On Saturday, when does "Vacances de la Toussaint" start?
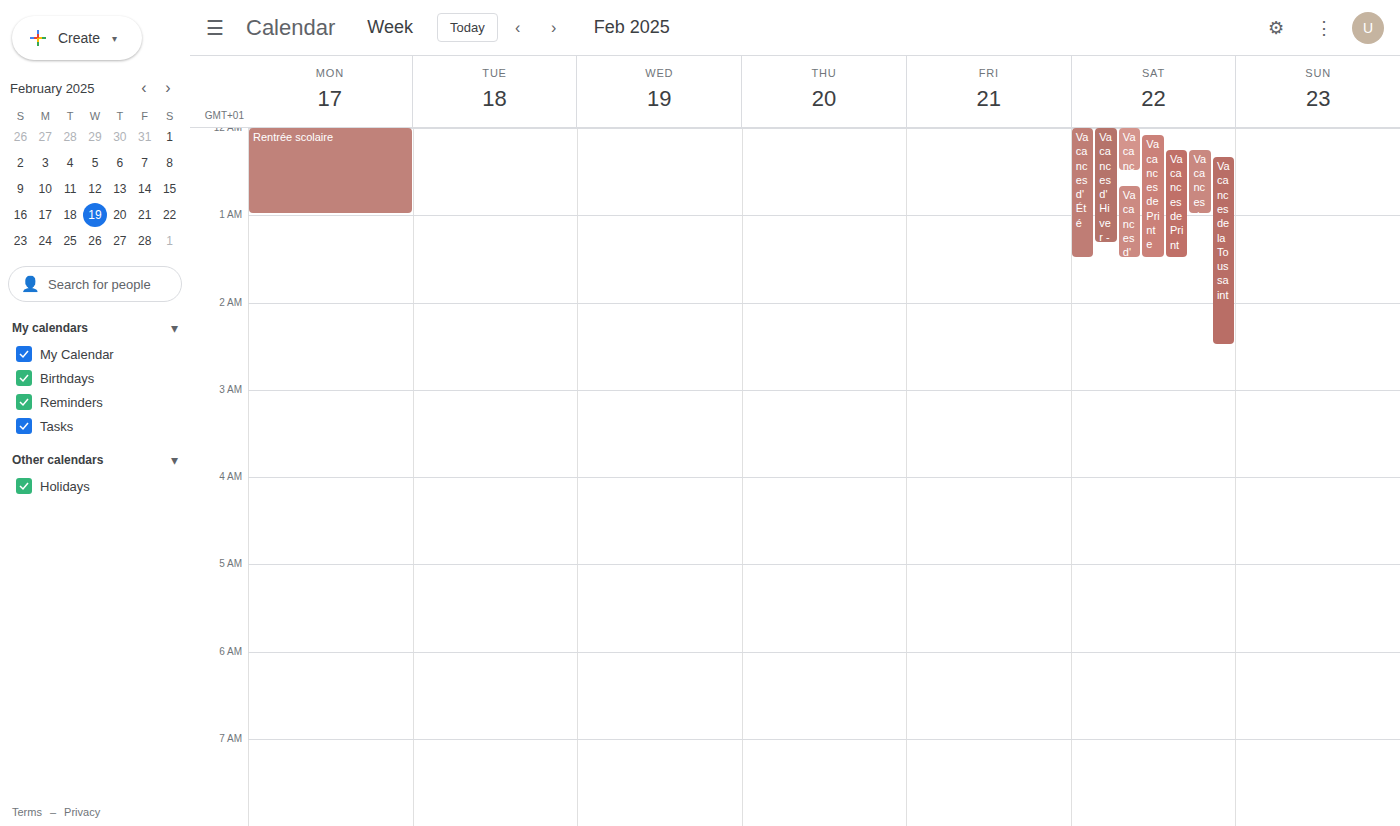
12:20 AM